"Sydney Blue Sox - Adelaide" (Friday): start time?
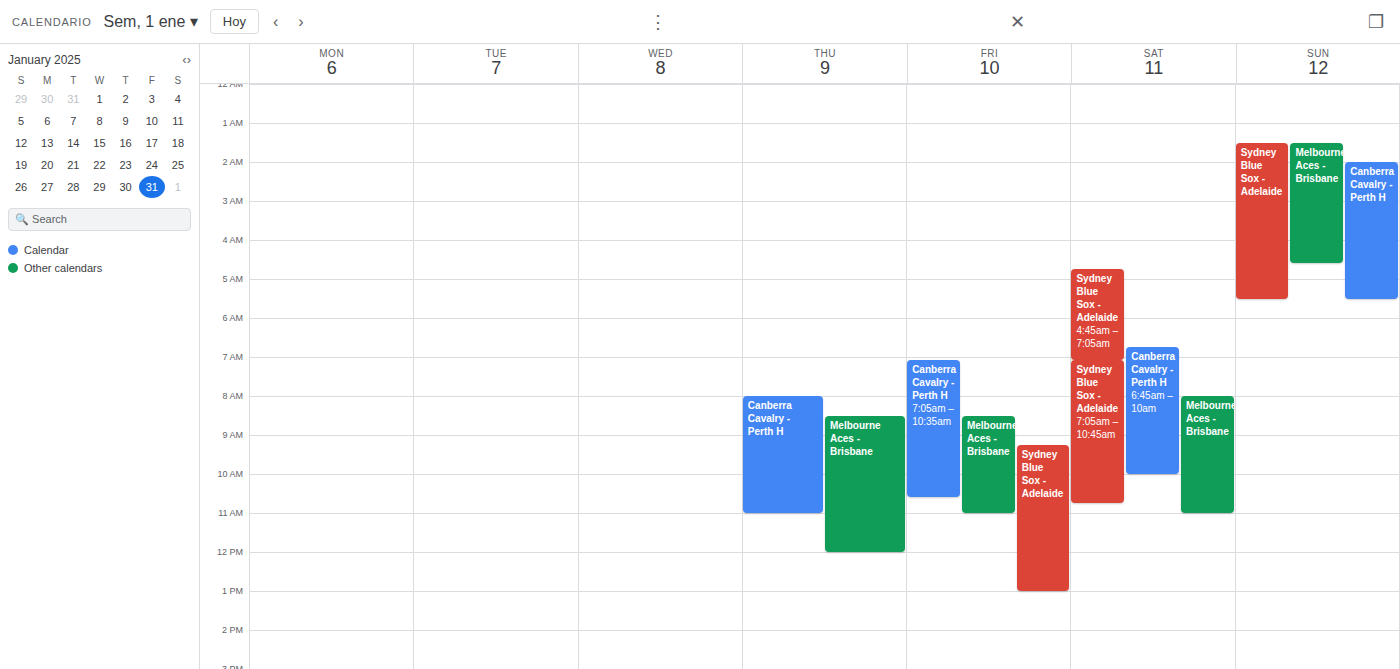
09:15